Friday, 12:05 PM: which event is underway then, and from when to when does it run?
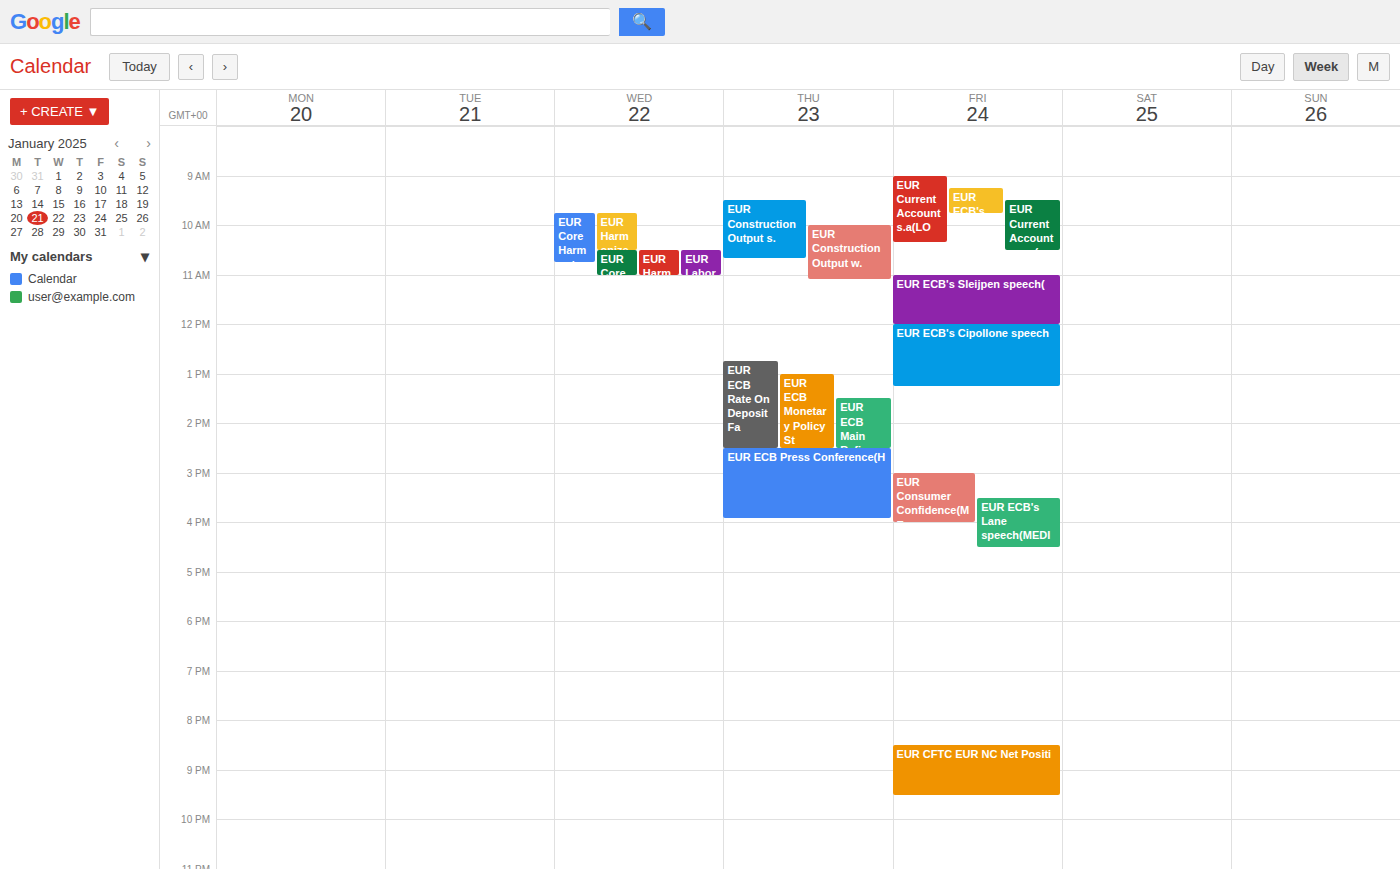
"EUR ECB's Cipollone speech", 12:00 PM to 1:15 PM